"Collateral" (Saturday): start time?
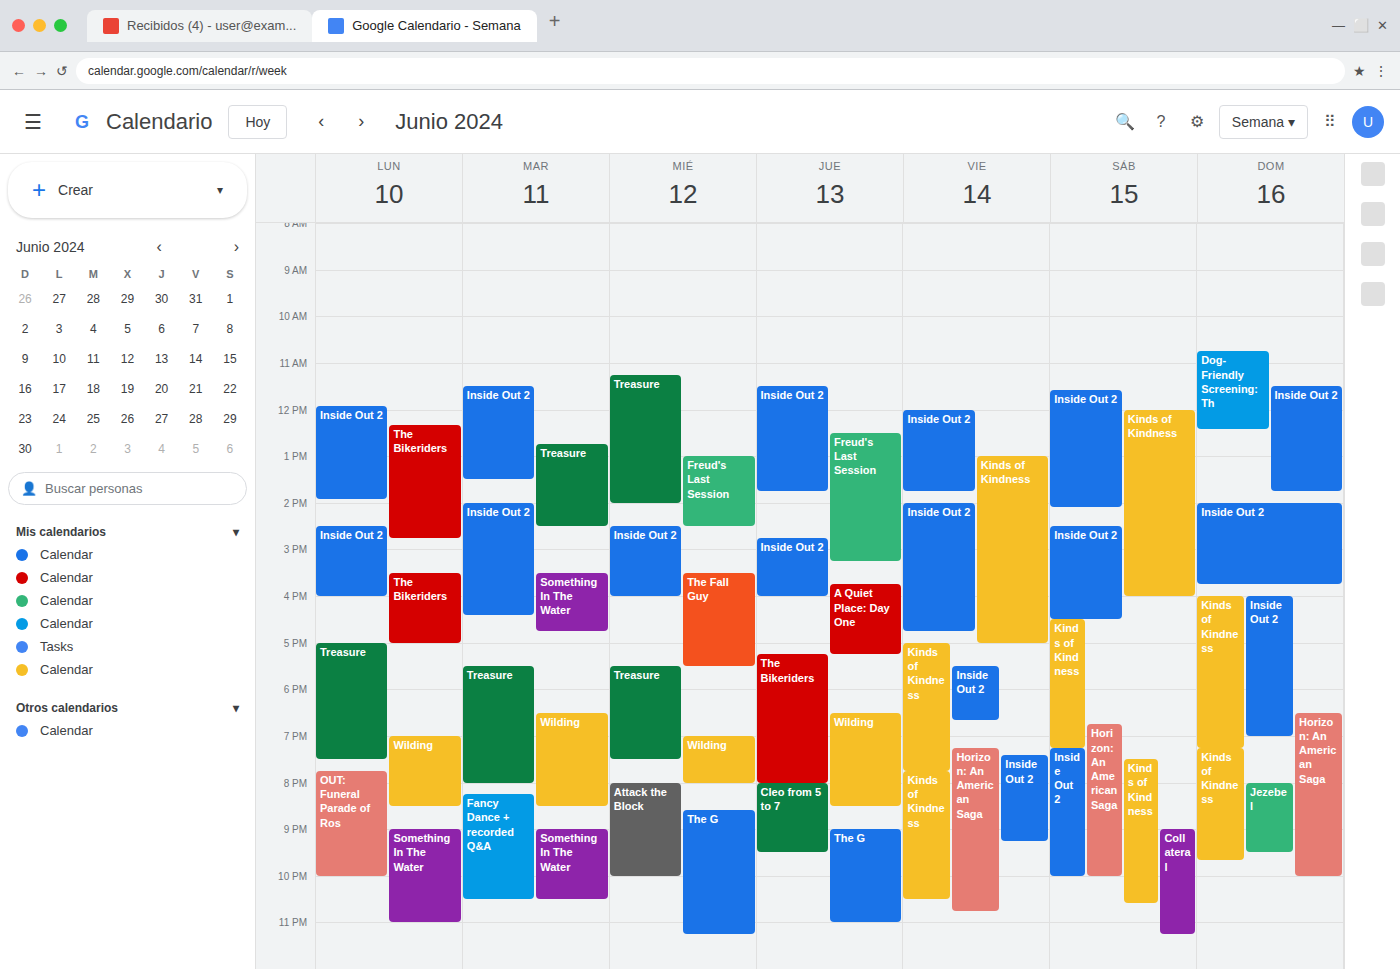
9:00 PM